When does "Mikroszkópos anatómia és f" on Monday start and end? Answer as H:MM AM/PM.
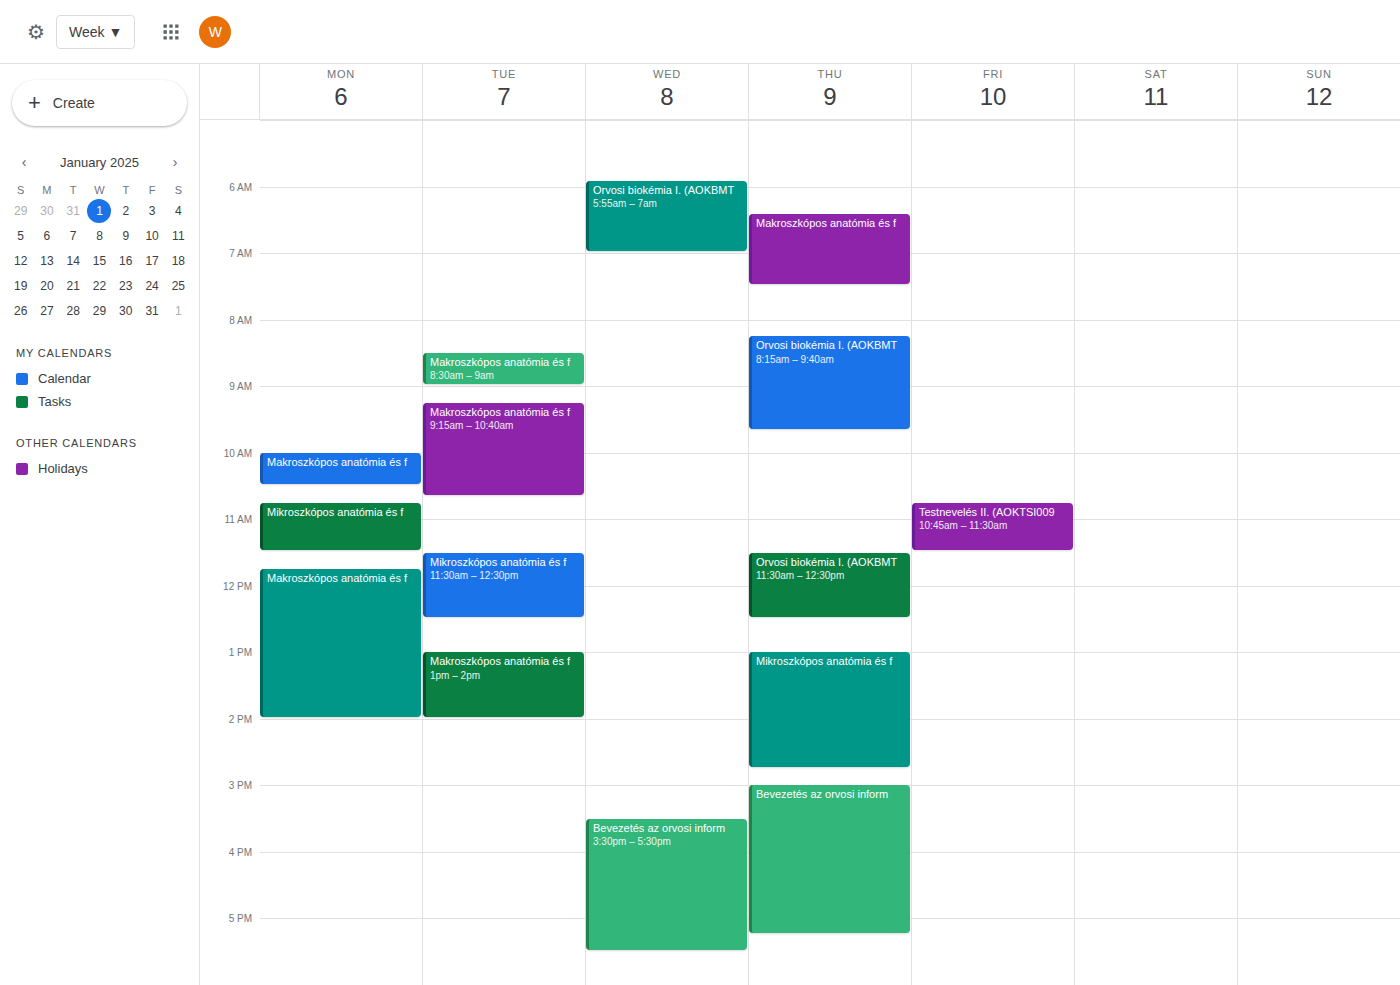
10:45 AM to 11:30 AM